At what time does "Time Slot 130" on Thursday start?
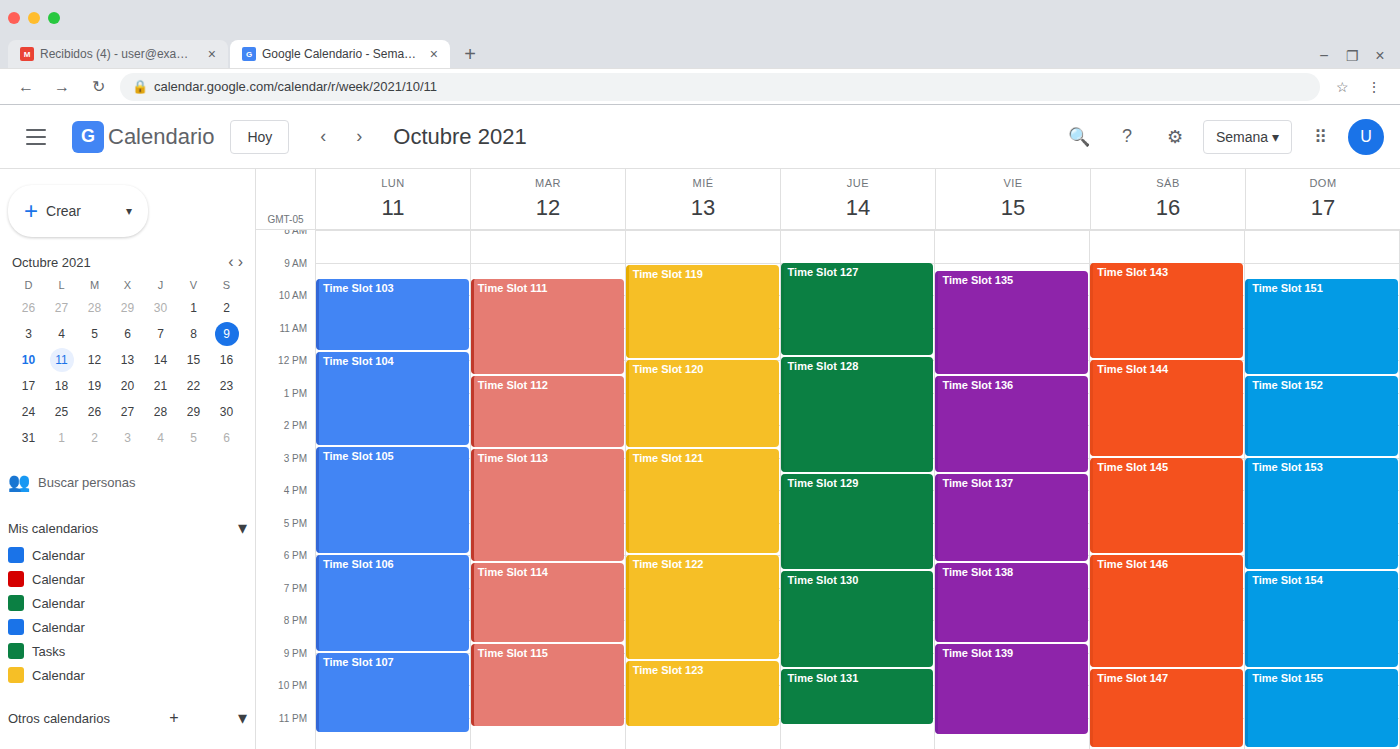
18:30